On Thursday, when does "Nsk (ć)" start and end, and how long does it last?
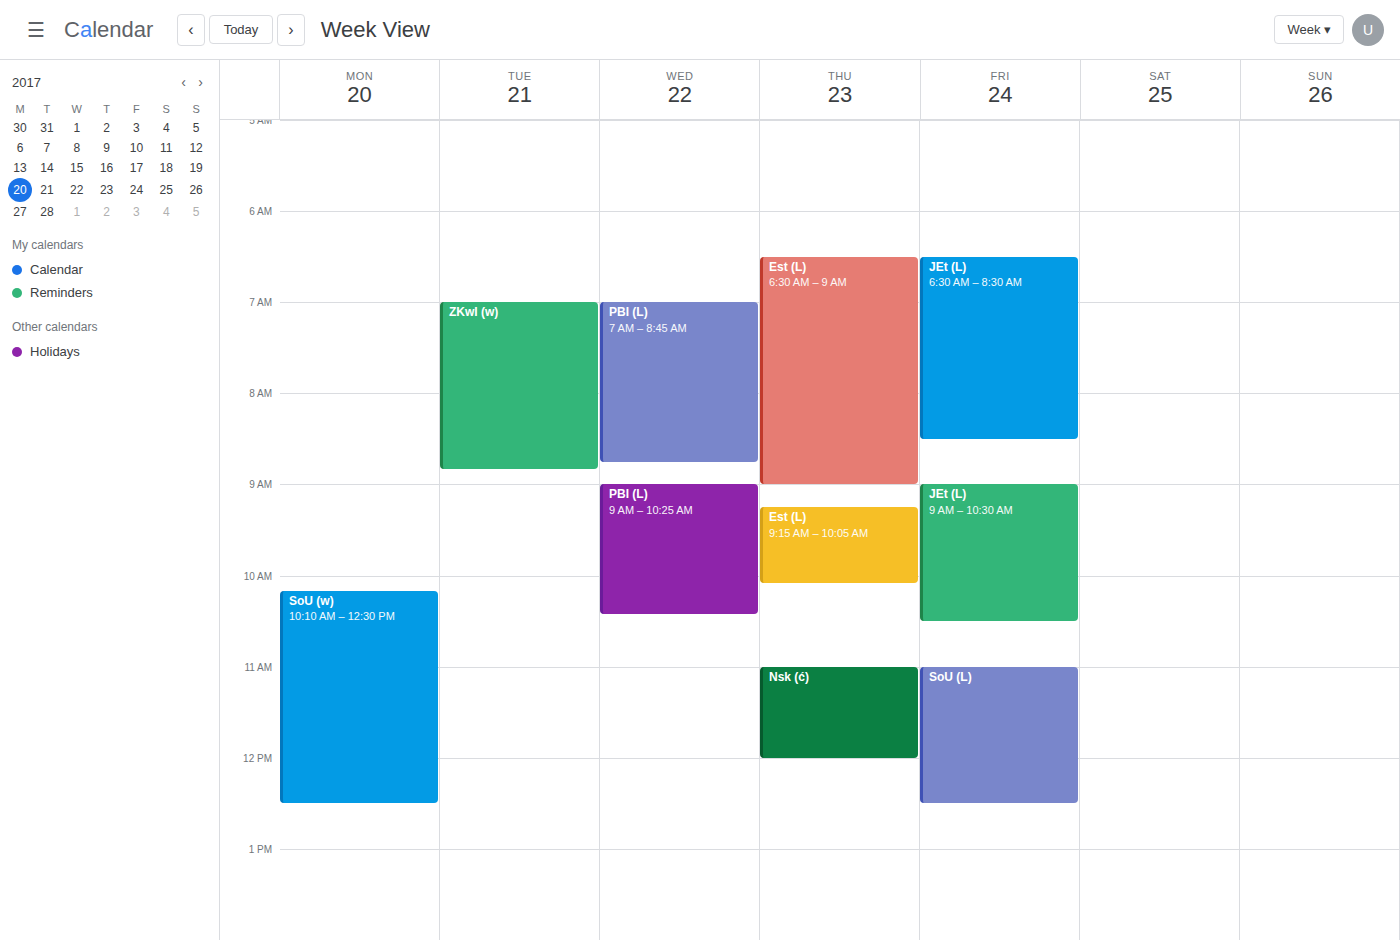
11:00 AM to 12:00 PM, 1 hour